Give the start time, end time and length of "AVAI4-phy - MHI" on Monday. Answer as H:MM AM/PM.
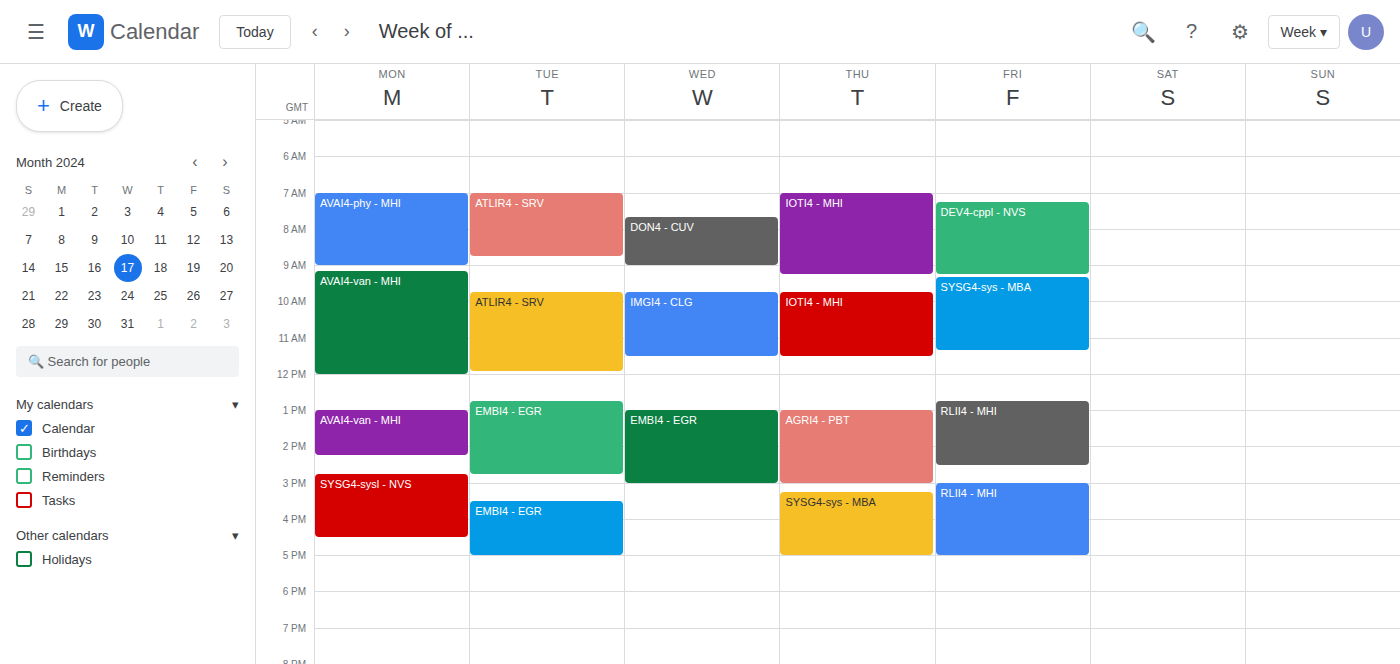
7:00 AM to 9:00 AM, 2 hours